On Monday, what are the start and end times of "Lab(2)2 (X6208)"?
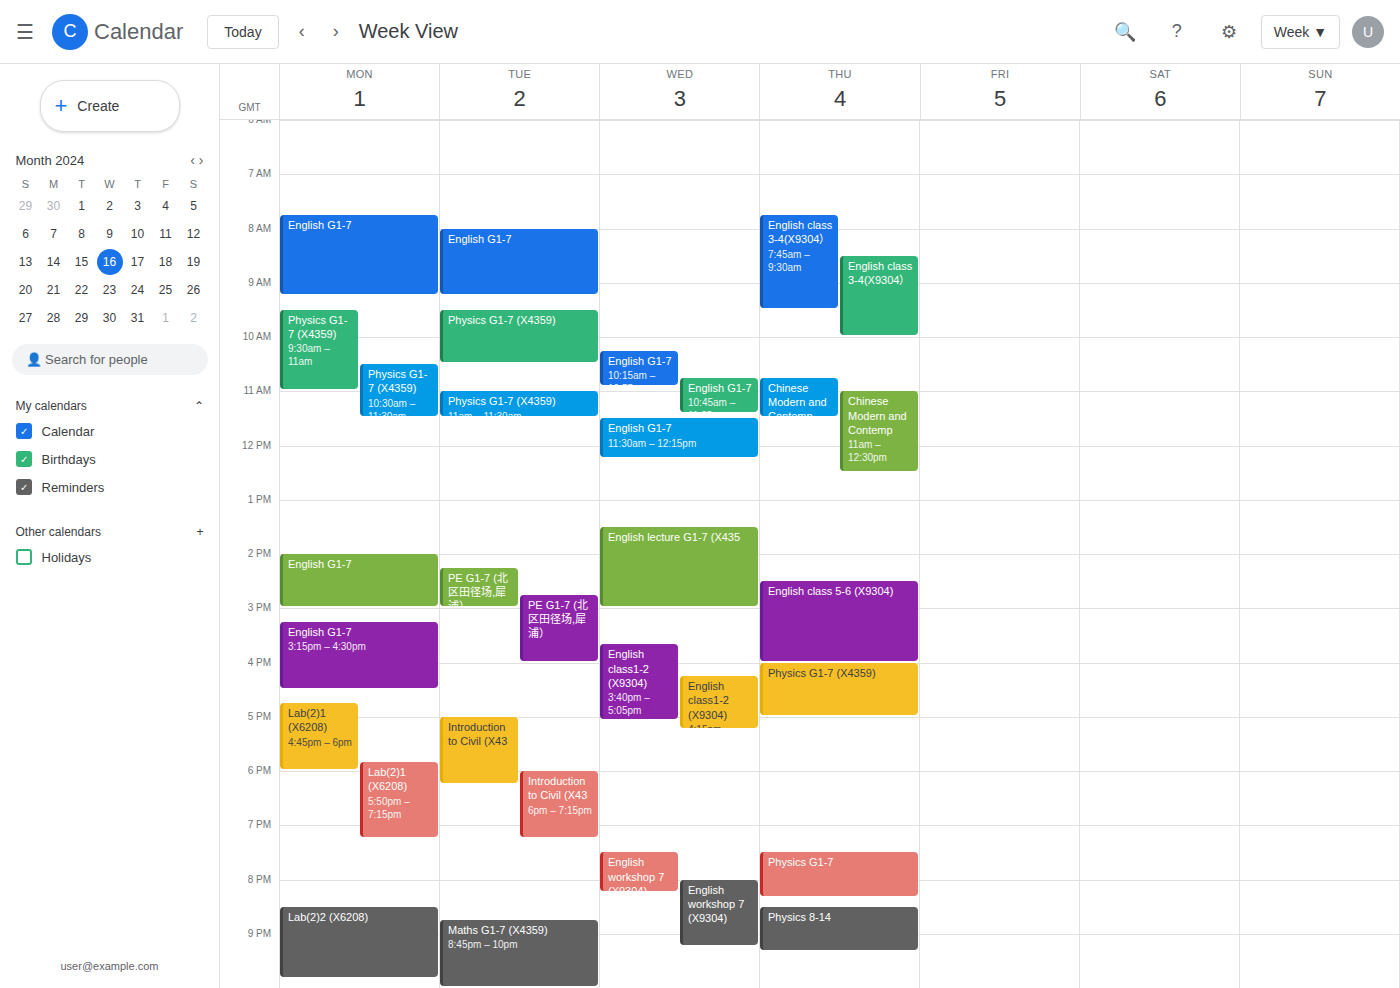
20:30 to 21:50